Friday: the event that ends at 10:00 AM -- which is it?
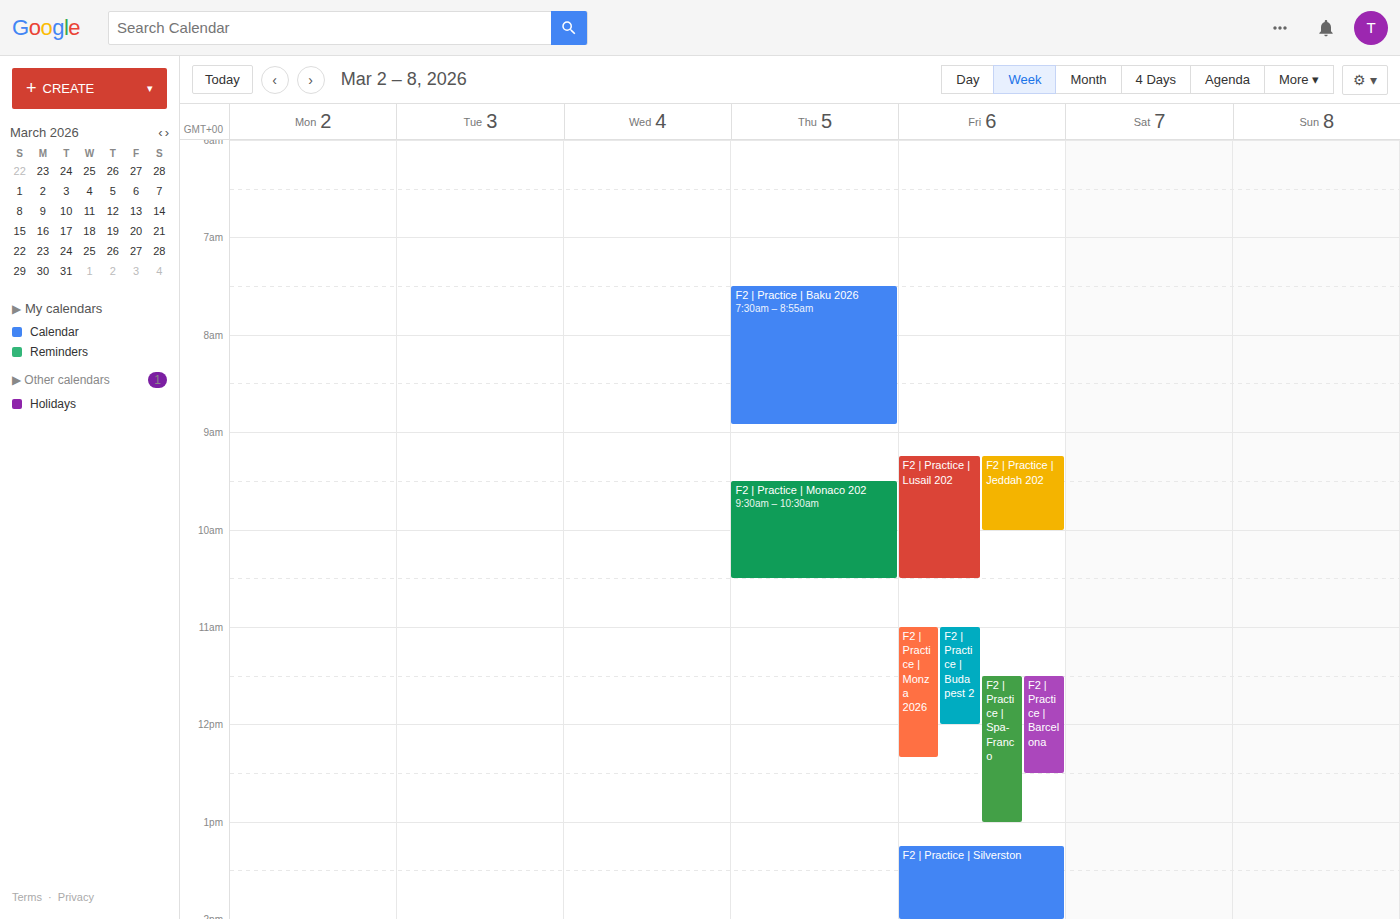
"F2 | Practice | Jeddah 202"